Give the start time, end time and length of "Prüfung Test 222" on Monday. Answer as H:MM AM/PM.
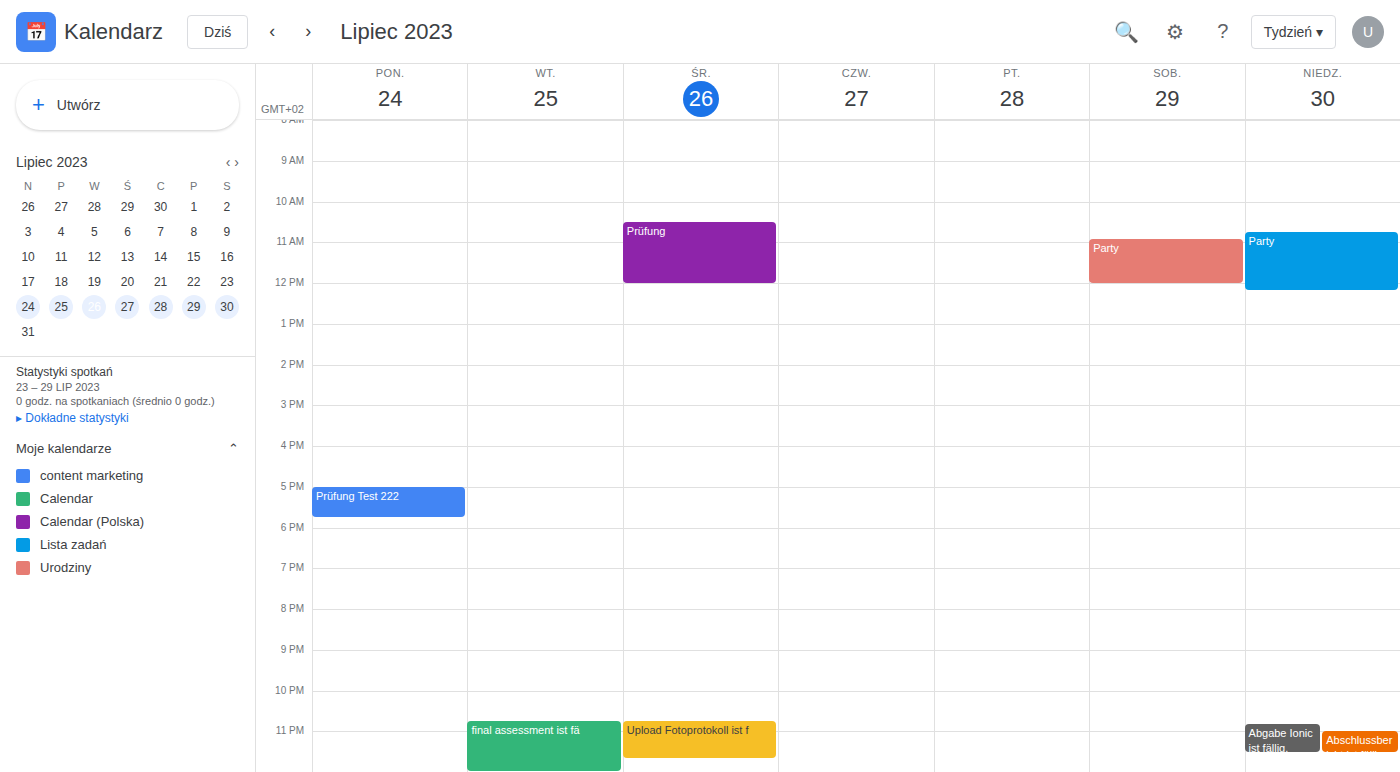
5:00 PM to 5:45 PM, 45 minutes